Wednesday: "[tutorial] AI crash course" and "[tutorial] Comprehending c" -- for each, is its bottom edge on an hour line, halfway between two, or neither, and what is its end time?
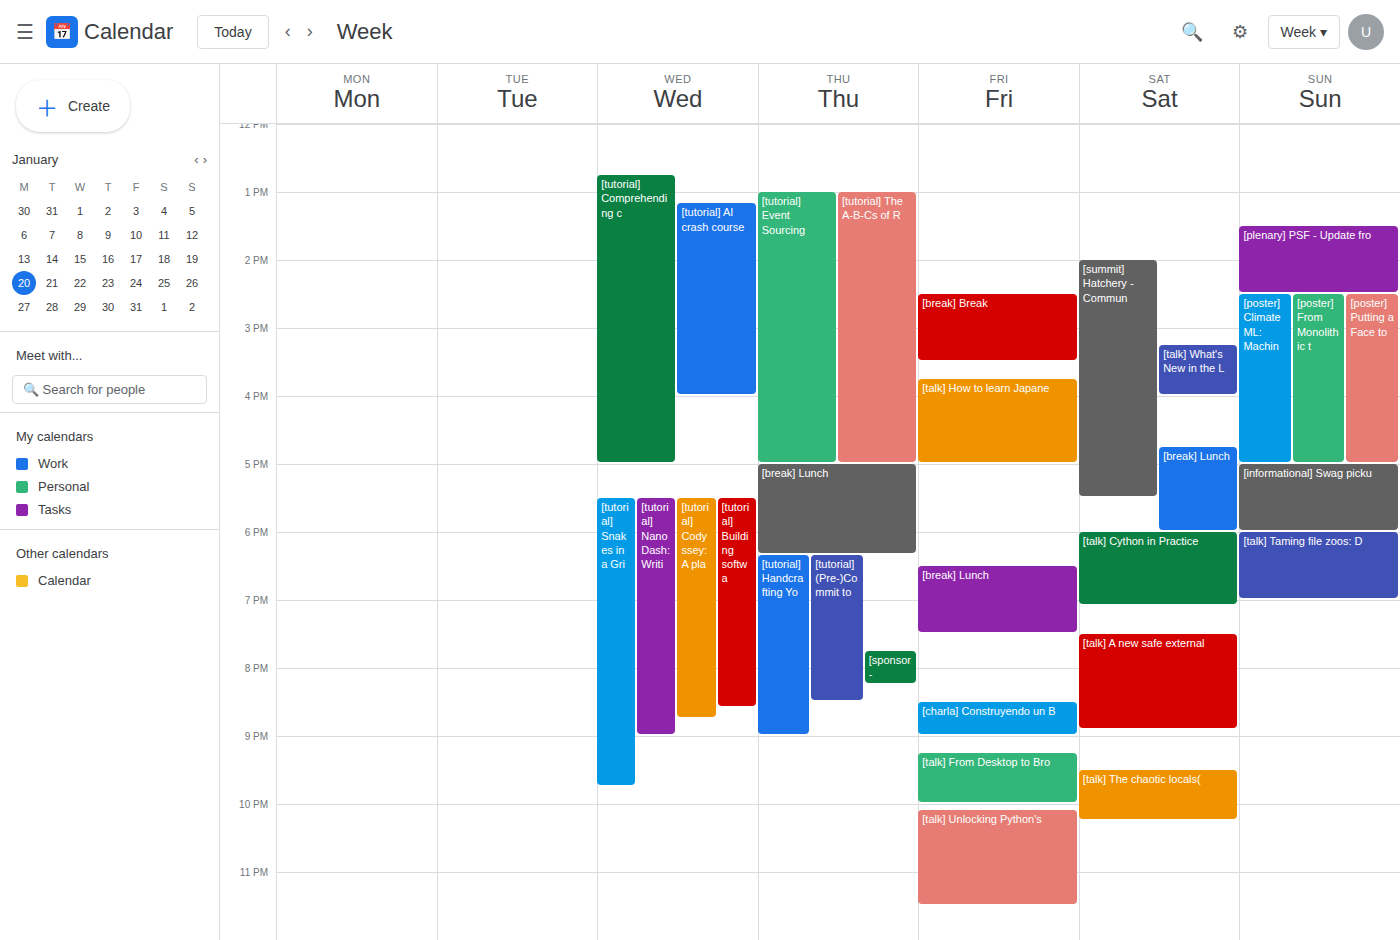
"[tutorial] AI crash course": 4:00 PM, exactly on the 4 PM line. "[tutorial] Comprehending c": 5:00 PM, exactly on the 5 PM line.